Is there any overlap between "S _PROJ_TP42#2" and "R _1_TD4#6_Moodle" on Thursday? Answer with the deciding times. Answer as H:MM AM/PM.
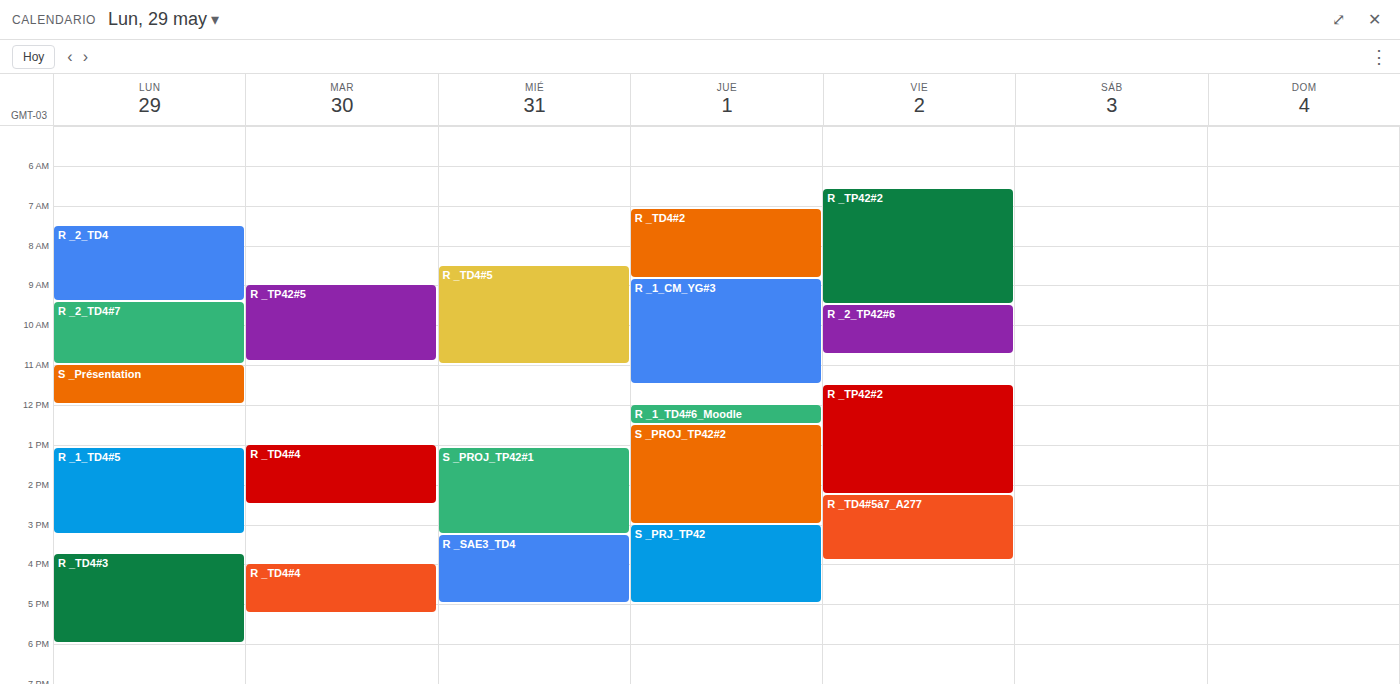
"R _1_TD4#6_Moodle" ends at 12:30 PM, exactly when "S _PROJ_TP42#2" starts -- they touch but do not overlap.